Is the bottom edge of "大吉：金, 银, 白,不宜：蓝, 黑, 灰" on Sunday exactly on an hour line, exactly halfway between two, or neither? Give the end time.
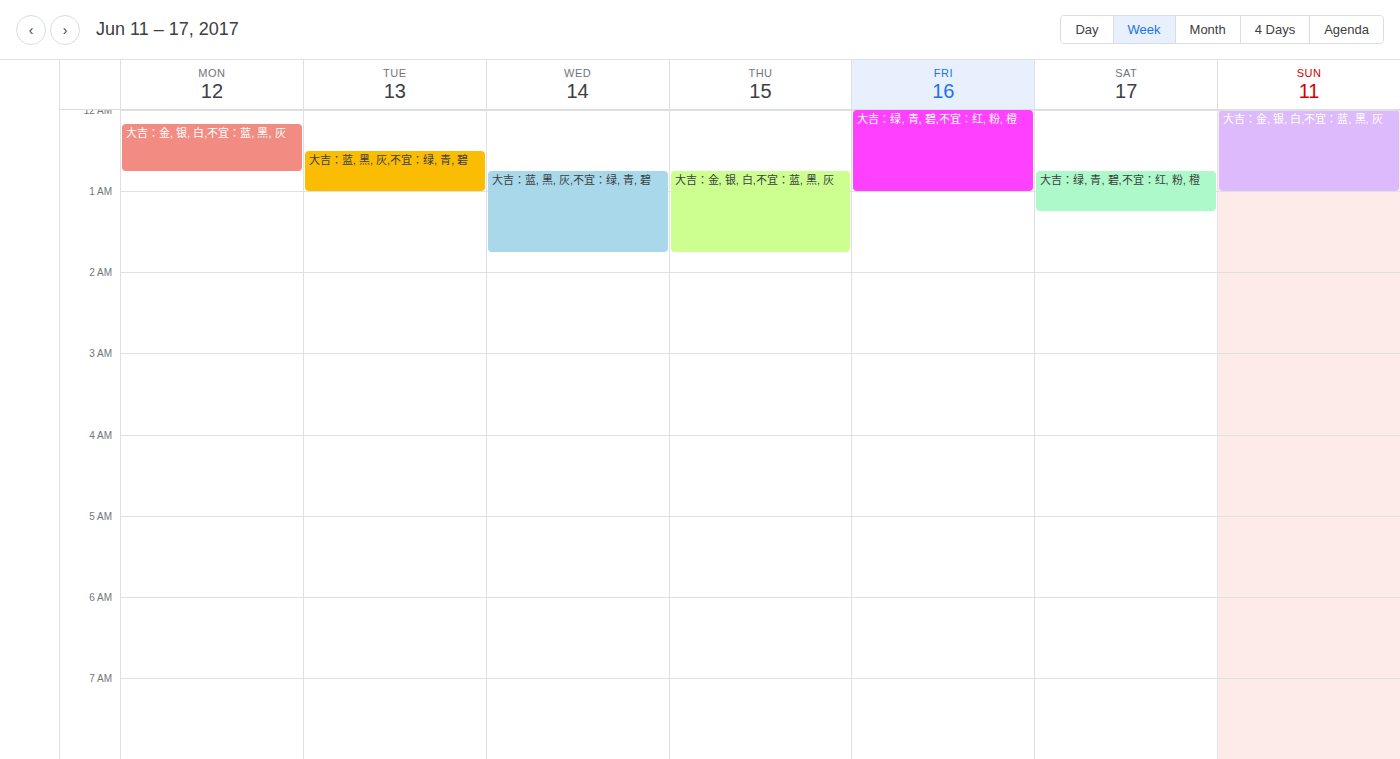
1:00 AM -- exactly on the 1 AM line.